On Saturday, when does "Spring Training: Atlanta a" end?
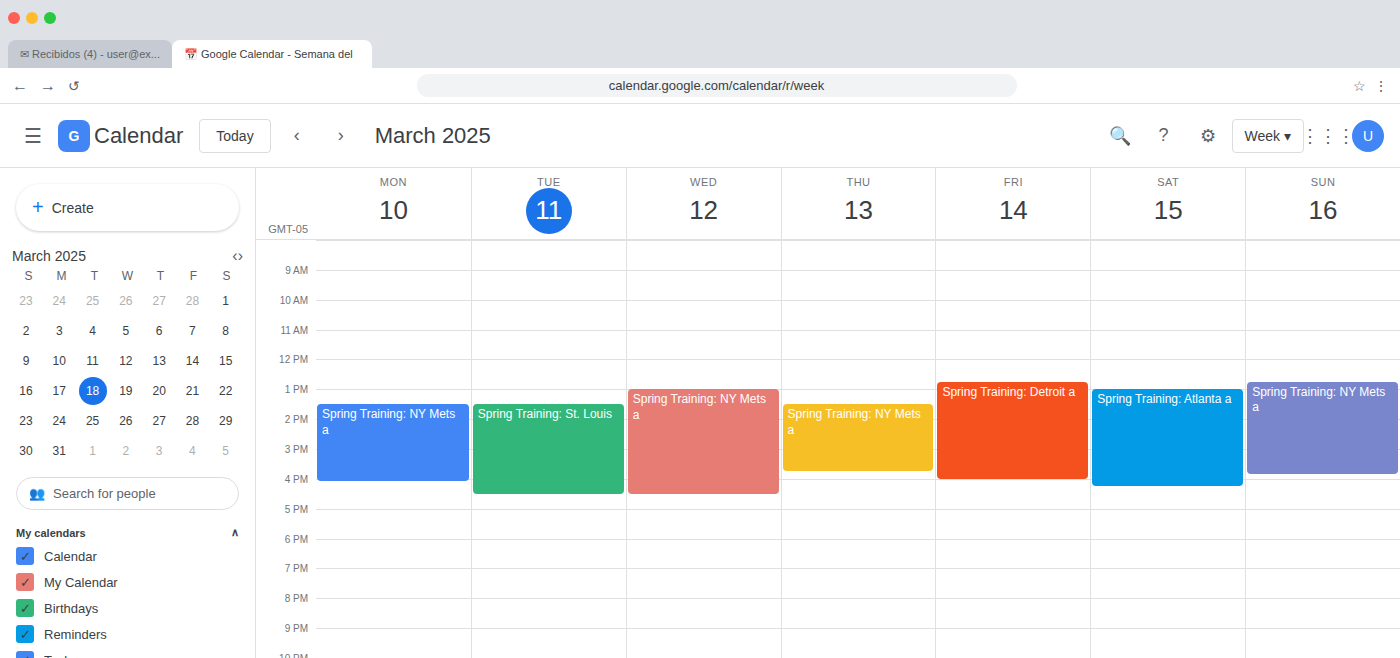
16:15